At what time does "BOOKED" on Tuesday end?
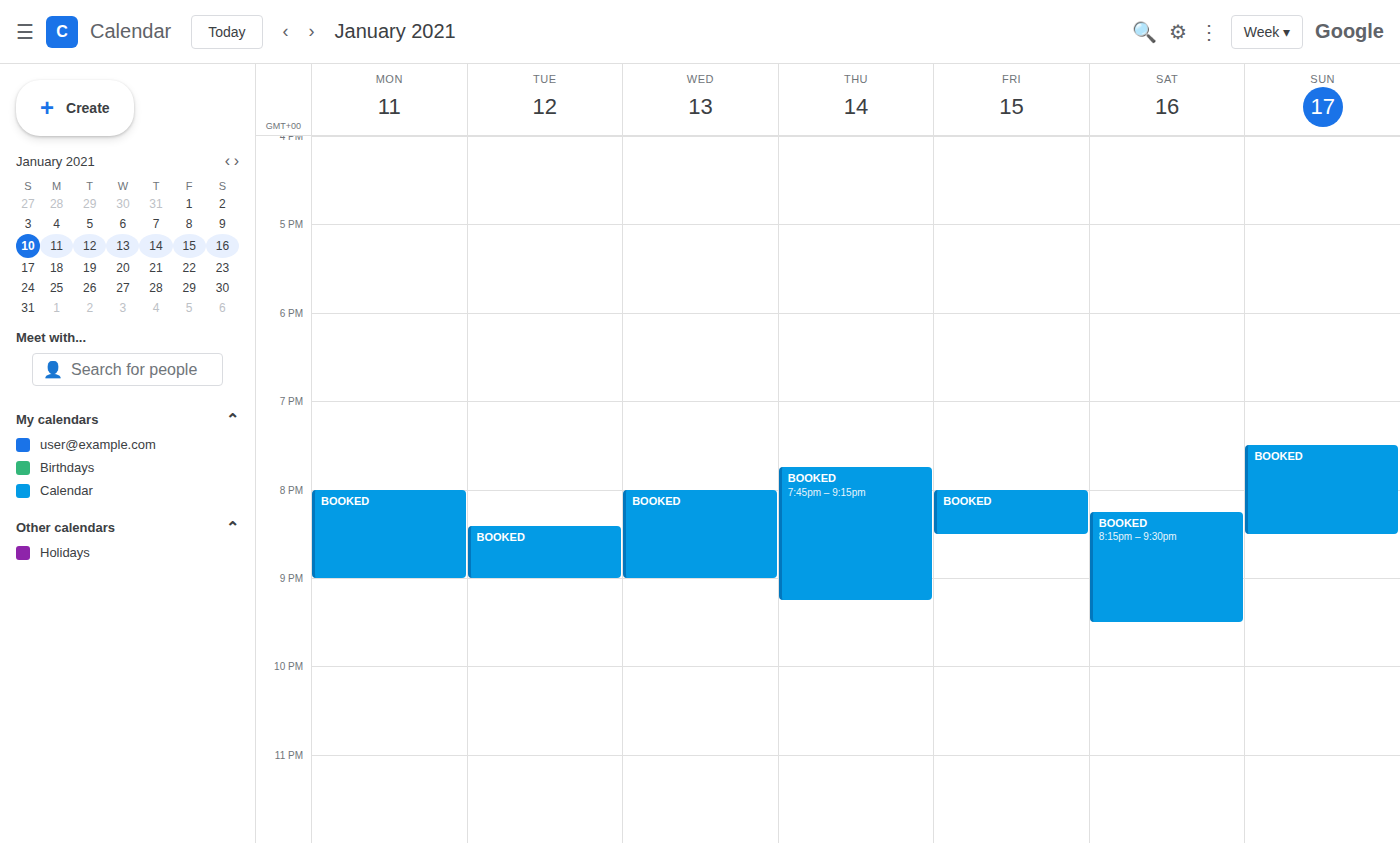
9:00 PM